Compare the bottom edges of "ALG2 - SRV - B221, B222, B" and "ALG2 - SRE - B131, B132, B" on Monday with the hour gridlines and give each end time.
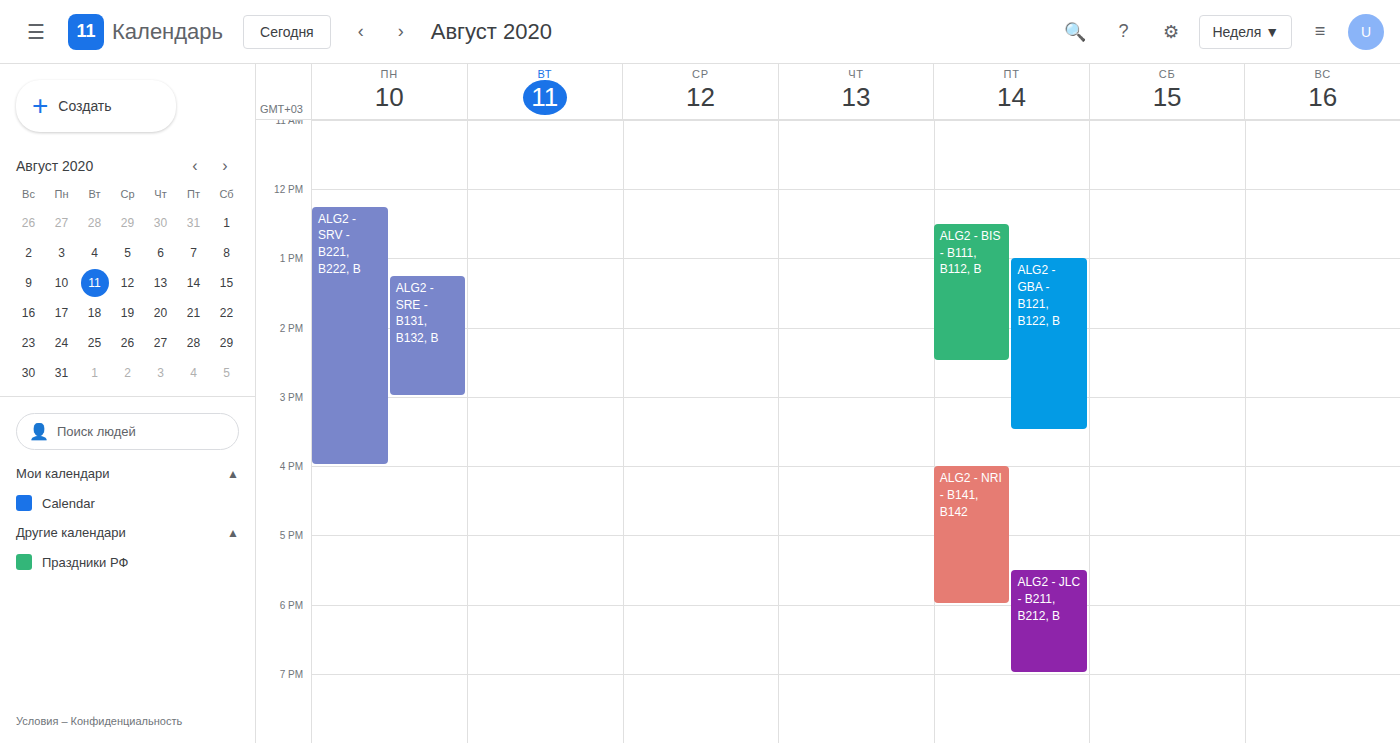
"ALG2 - SRV - B221, B222, B": 4:00 PM, exactly on the 4 PM line. "ALG2 - SRE - B131, B132, B": 3:00 PM, exactly on the 3 PM line.